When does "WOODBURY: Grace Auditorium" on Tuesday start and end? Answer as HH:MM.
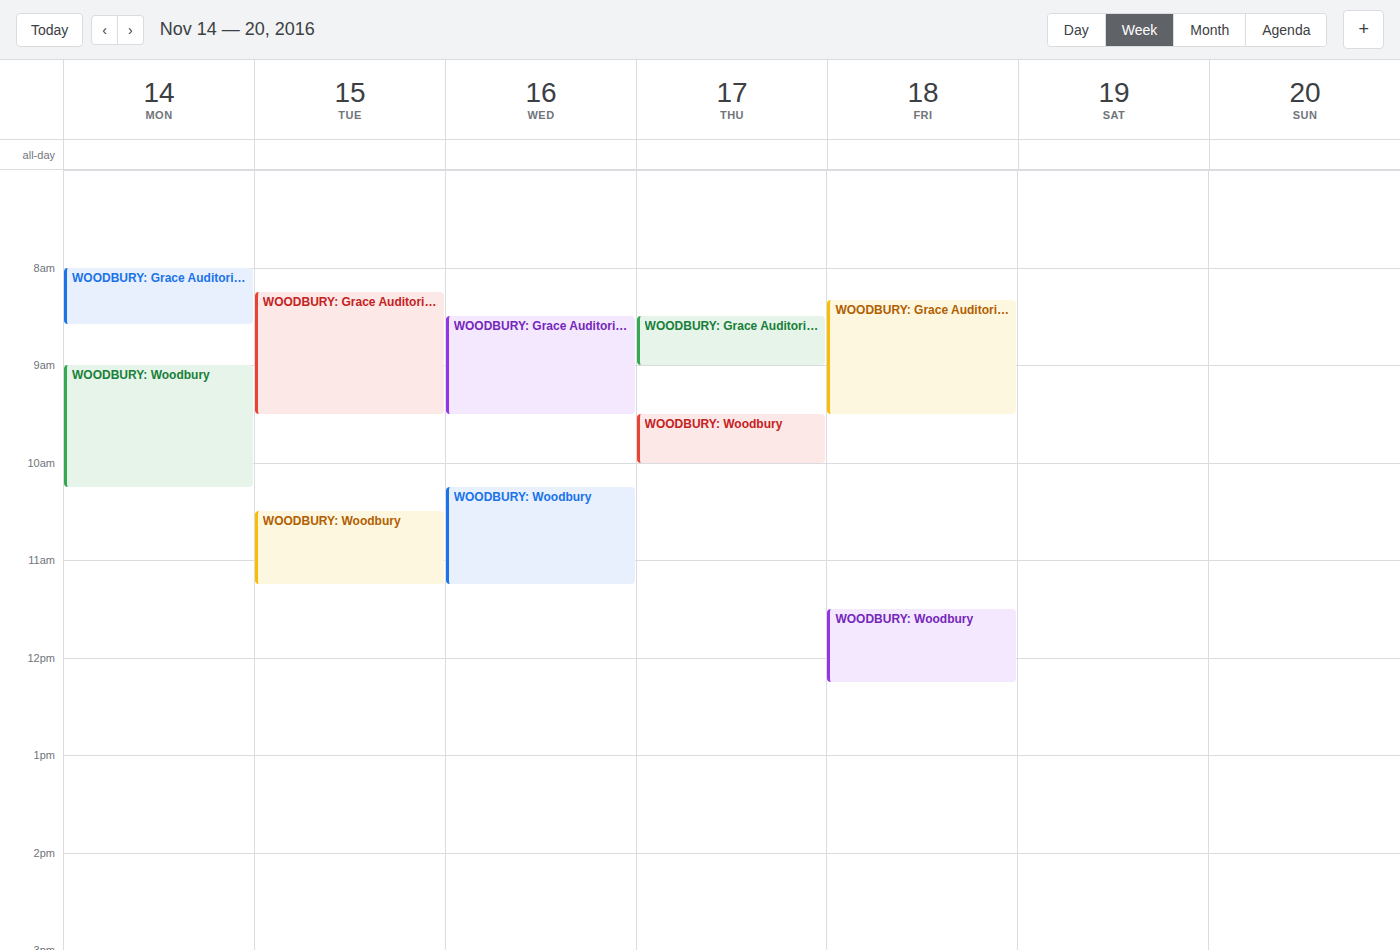
08:15 to 09:30